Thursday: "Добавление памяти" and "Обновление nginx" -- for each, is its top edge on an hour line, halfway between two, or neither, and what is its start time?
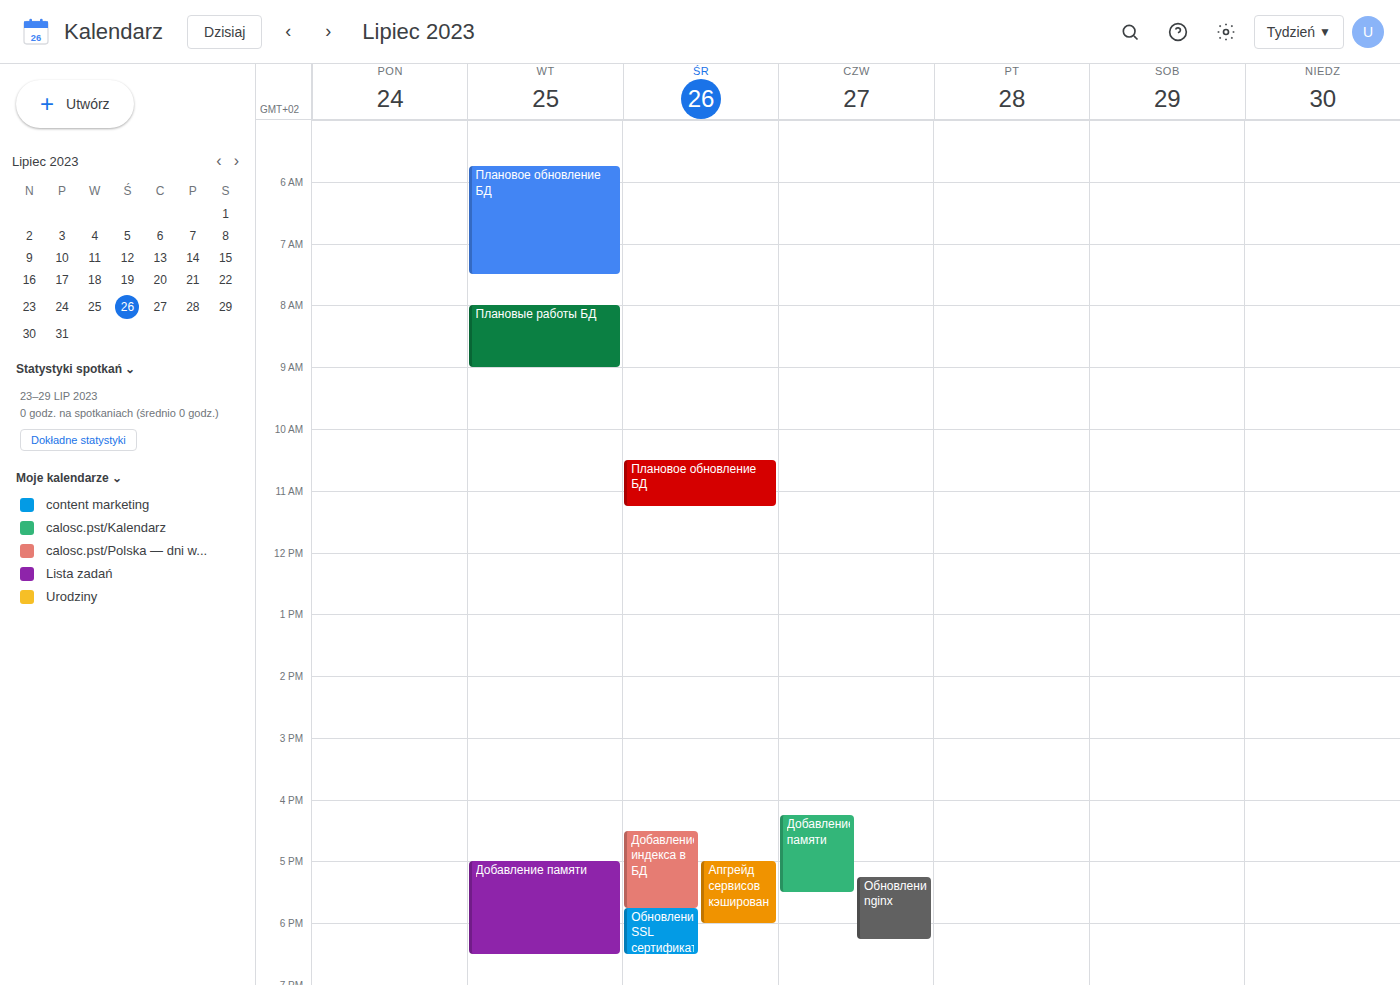
"Добавление памяти": 4:15 PM, neither: a quarter of the way from the 4 PM line to the 5 PM line. "Обновление nginx": 5:15 PM, neither: a quarter of the way from the 5 PM line to the 6 PM line.